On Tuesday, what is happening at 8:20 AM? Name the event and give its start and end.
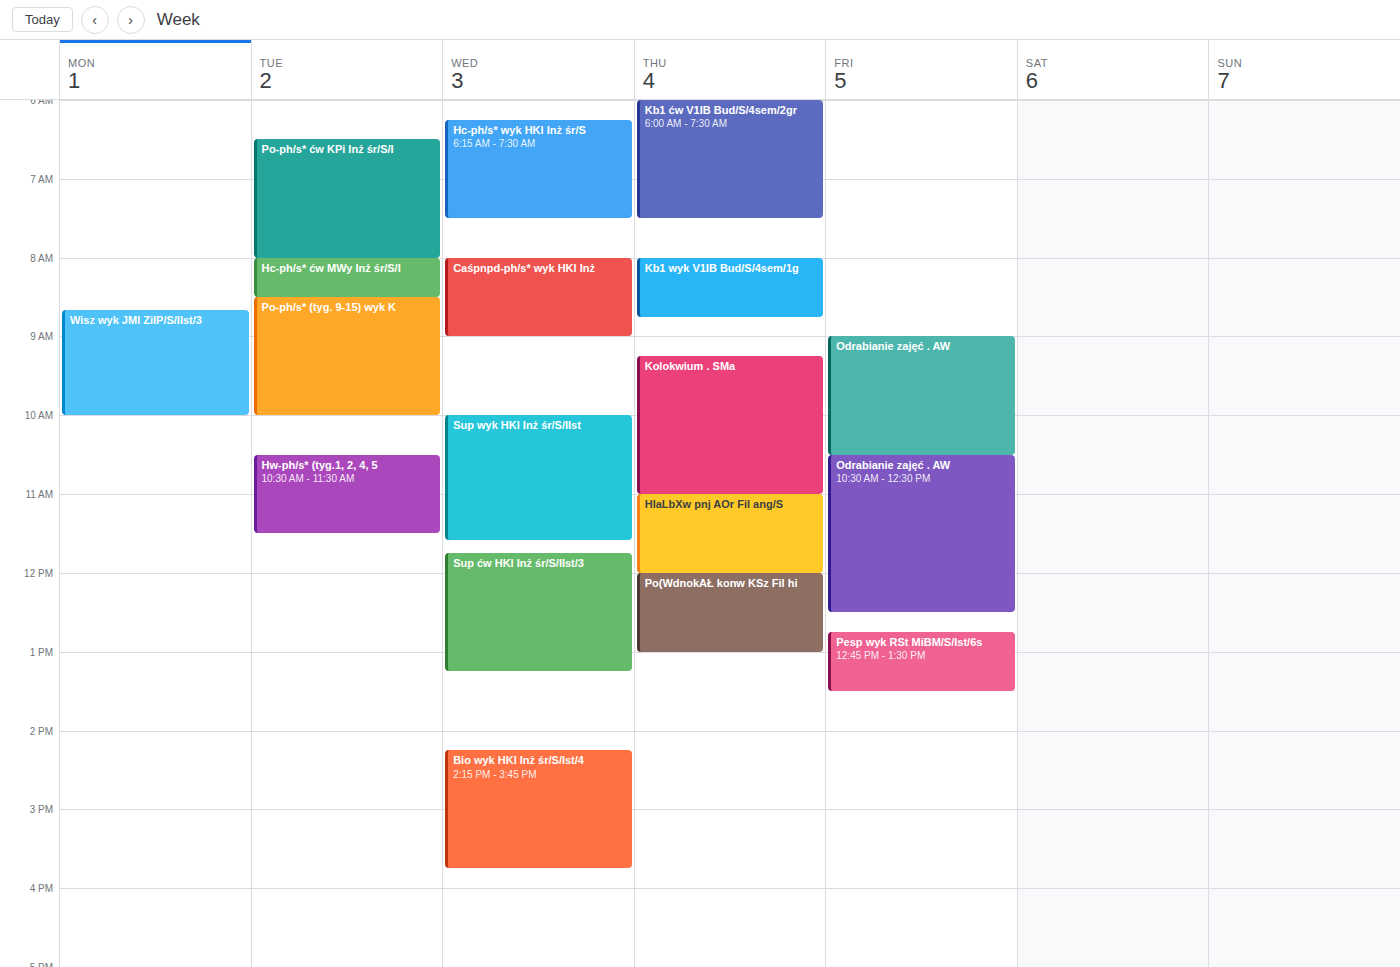
"Hc-ph/s* ćw MWy Inż śr/S/I", 8:00 AM to 8:30 AM